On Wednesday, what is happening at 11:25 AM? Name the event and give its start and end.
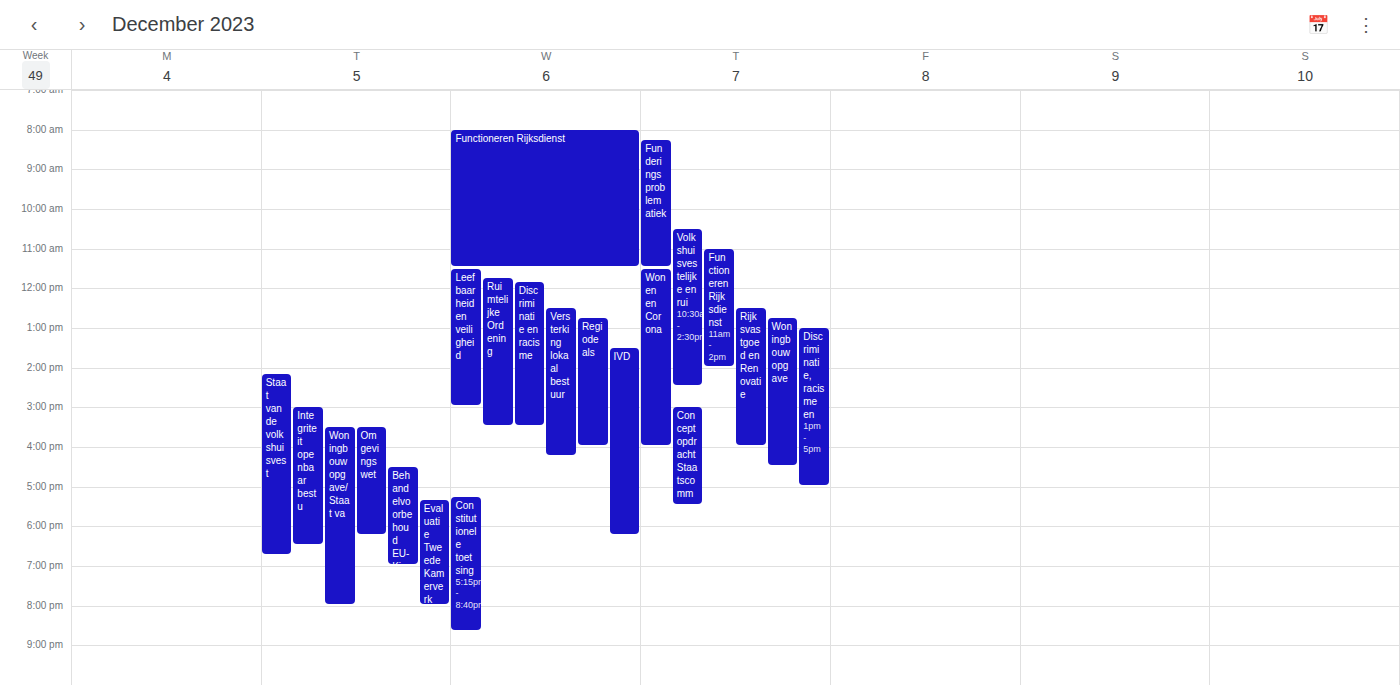
"Functioneren Rijksdienst", 8:00 AM to 11:30 AM